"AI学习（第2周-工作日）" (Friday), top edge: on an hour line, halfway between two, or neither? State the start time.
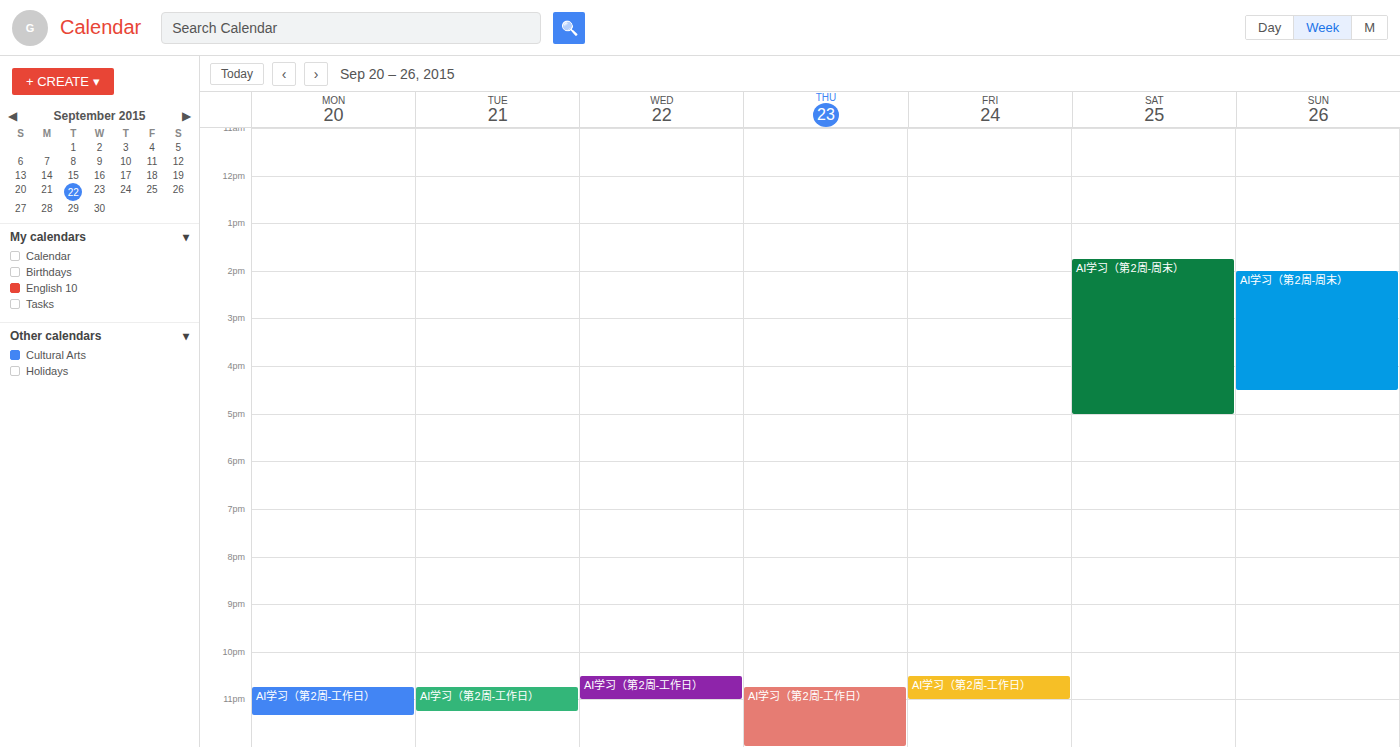
10:30 PM -- halfway between the 10 PM and 11 PM lines.